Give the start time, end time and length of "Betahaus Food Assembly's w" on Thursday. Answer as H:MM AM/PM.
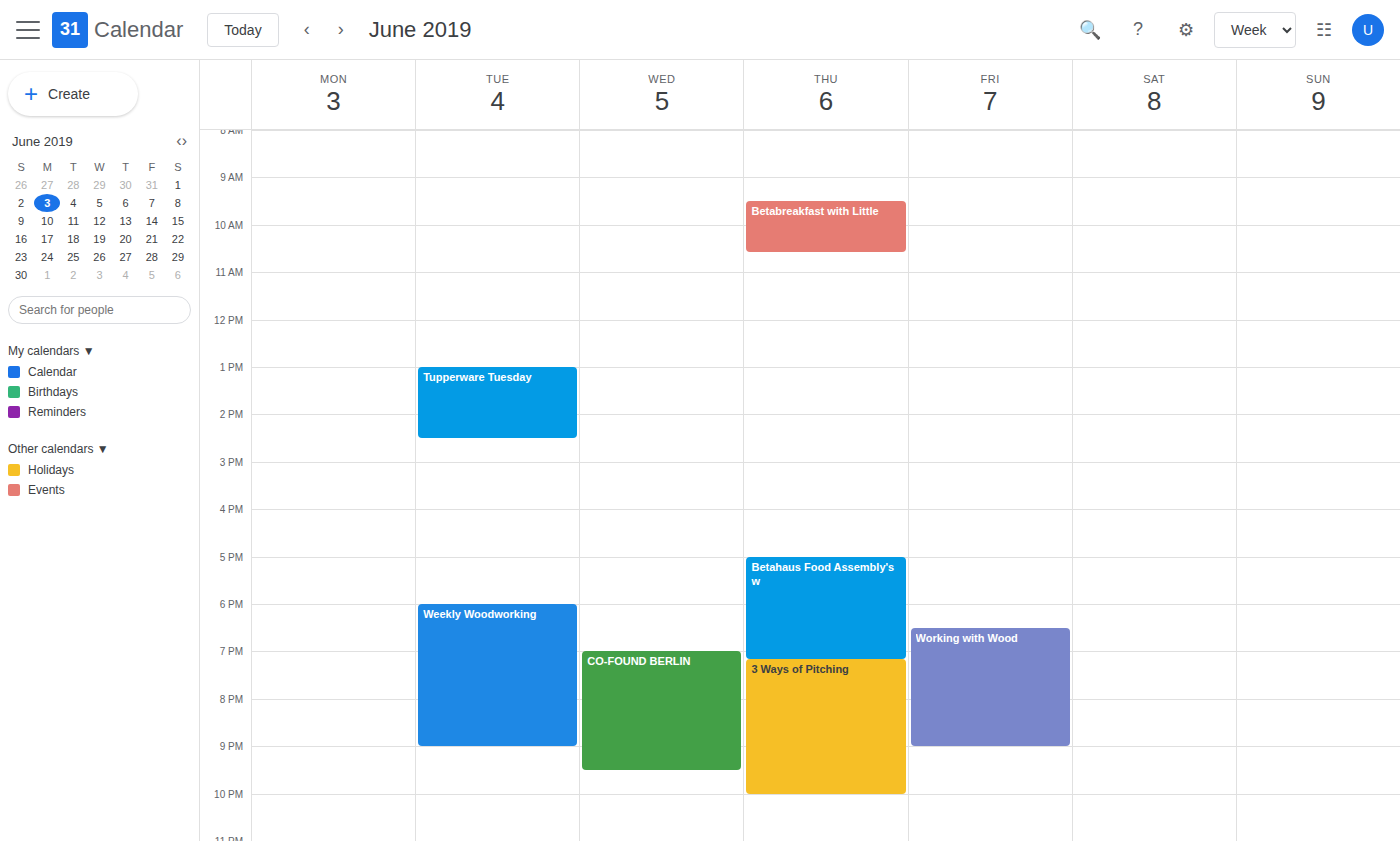
5:00 PM to 7:10 PM, 2 hours 10 minutes